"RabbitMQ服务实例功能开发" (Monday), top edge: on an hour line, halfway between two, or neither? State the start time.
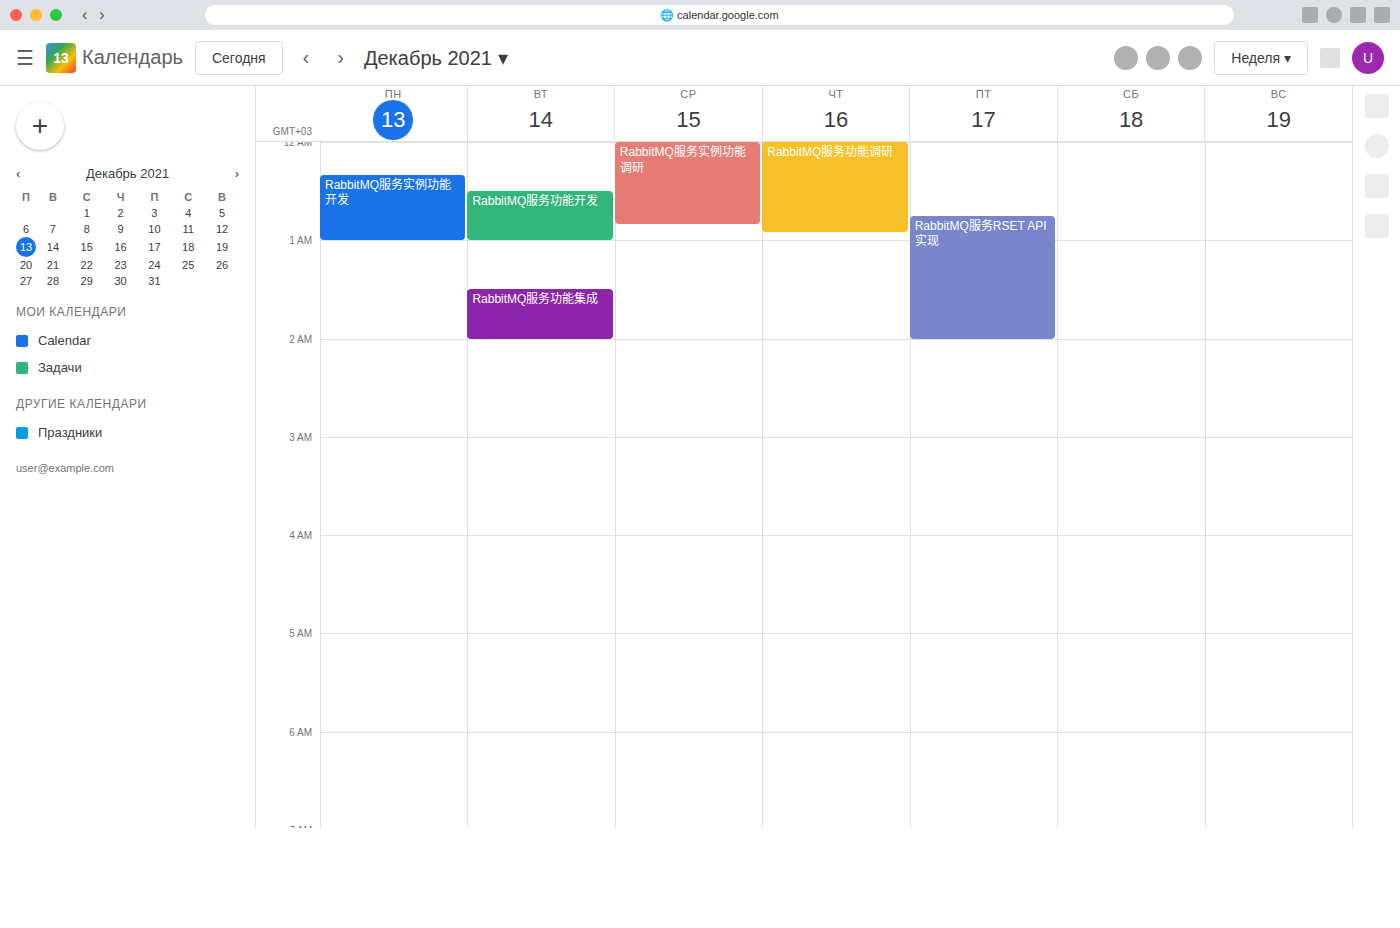
12:20 AM -- neither: 20 minutes below the 12 AM line and 40 minutes above the 1 AM line.